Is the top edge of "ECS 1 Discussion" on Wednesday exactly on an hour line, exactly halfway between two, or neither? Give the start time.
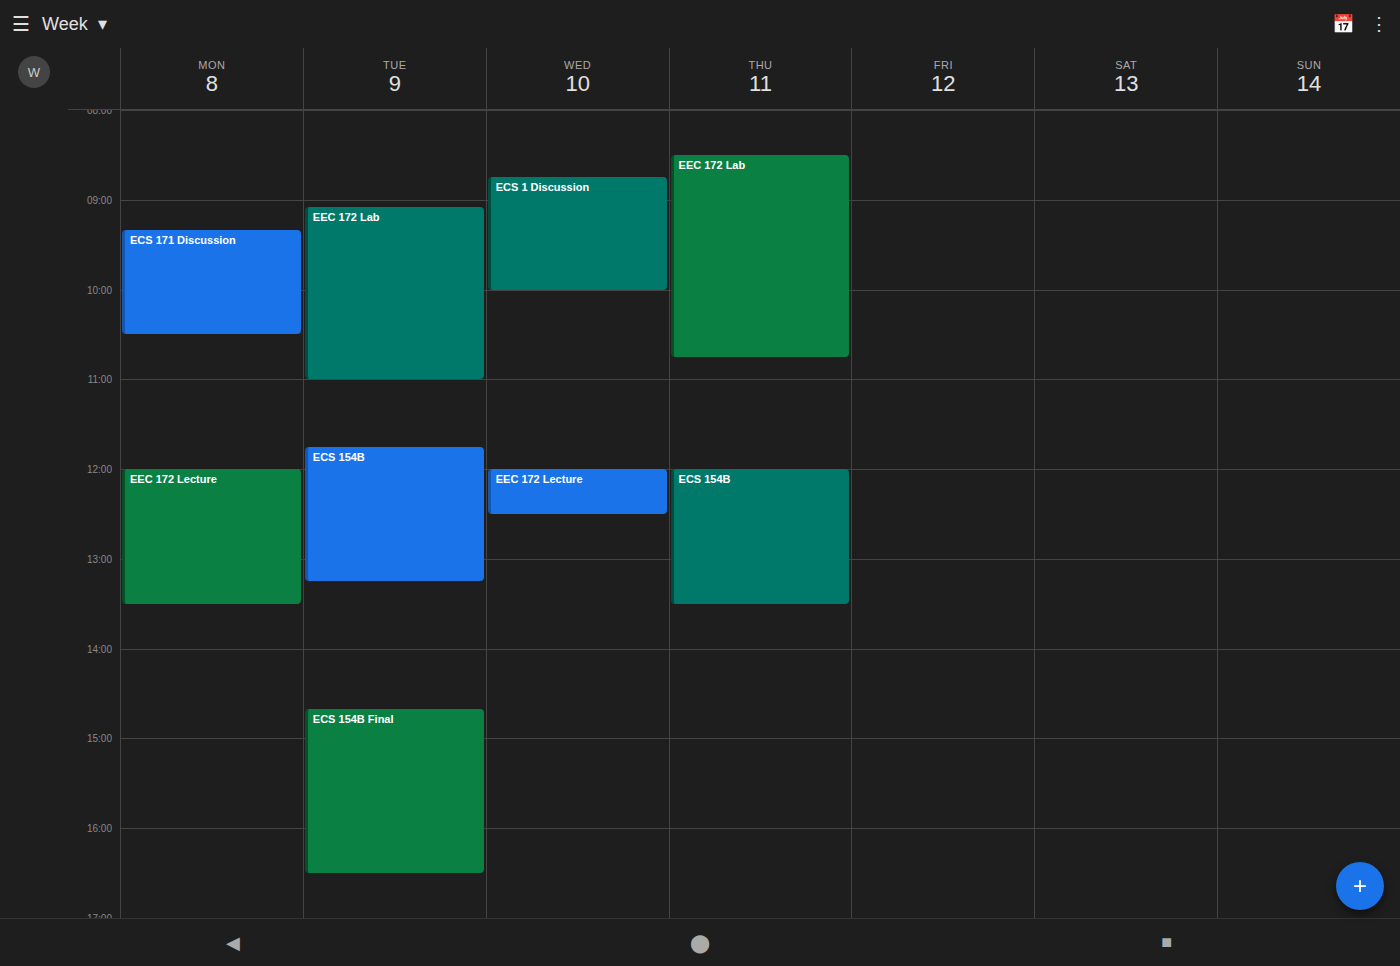
8:45 AM -- neither: three quarters of the way from the 8 AM line to the 9 AM line.